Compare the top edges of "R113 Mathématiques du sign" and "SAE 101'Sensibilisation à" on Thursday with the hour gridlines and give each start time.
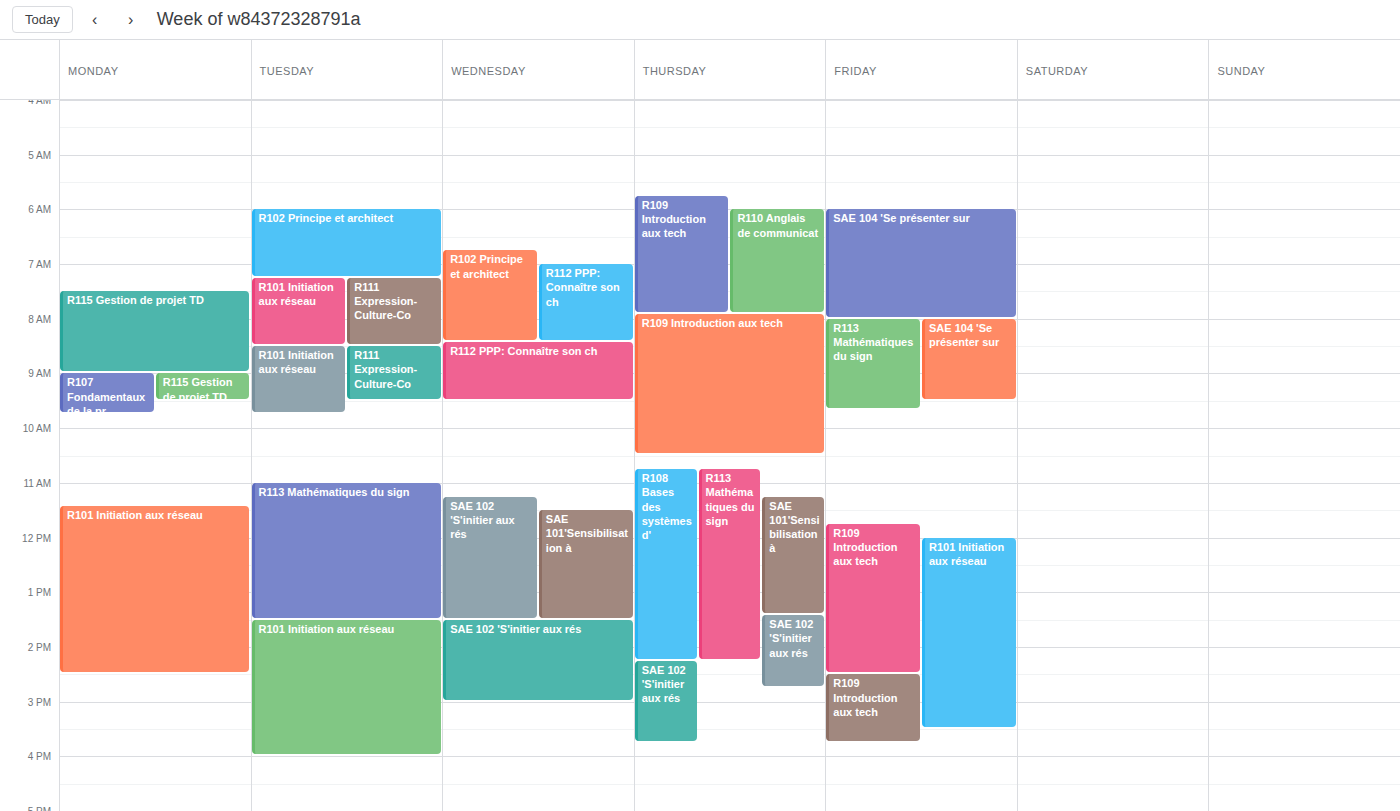
"R113 Mathématiques du sign": 10:45 AM, neither: three quarters of the way from the 10 AM line to the 11 AM line. "SAE 101'Sensibilisation à": 11:15 AM, neither: a quarter of the way from the 11 AM line to the 12 PM line.